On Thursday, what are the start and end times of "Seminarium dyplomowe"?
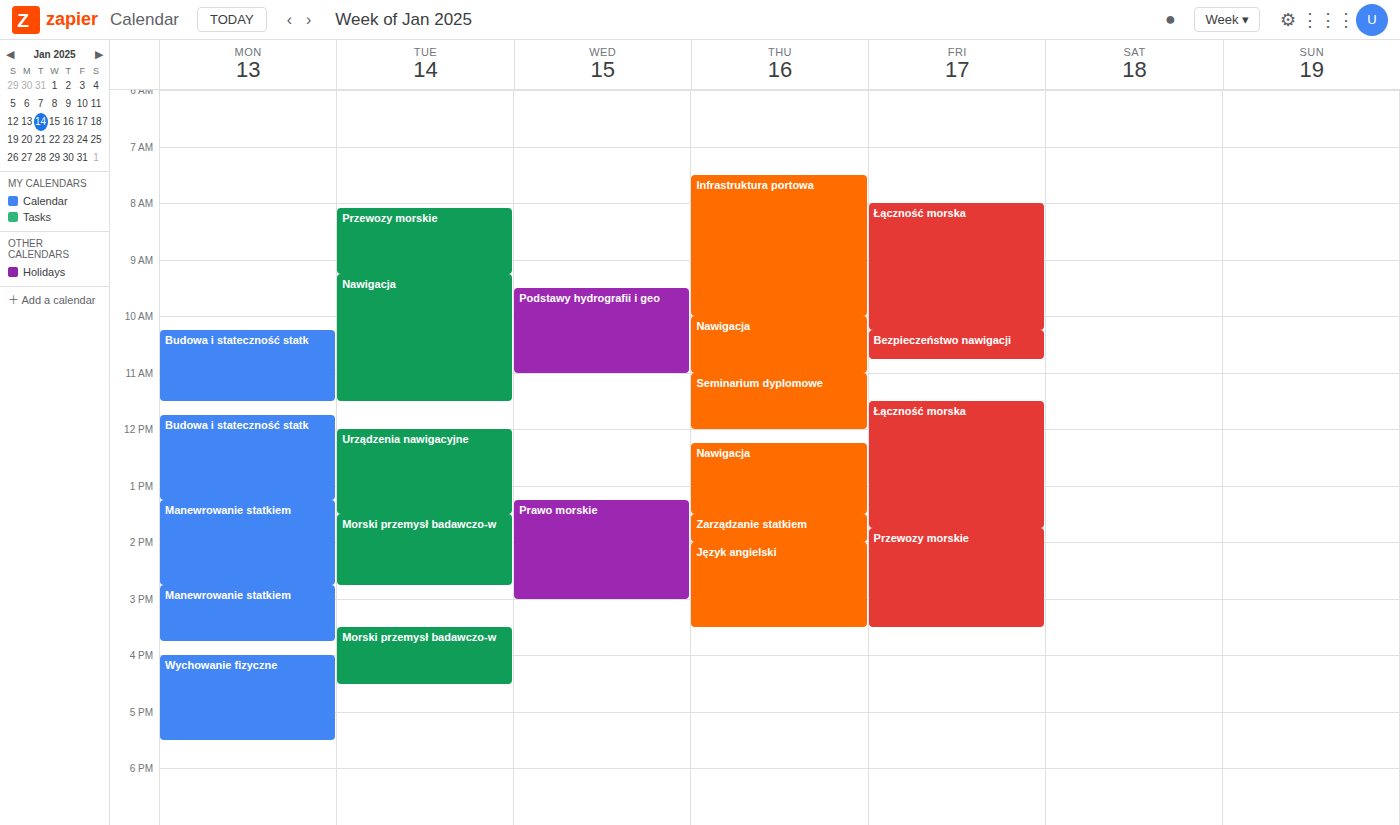
11:00 AM to 12:00 PM